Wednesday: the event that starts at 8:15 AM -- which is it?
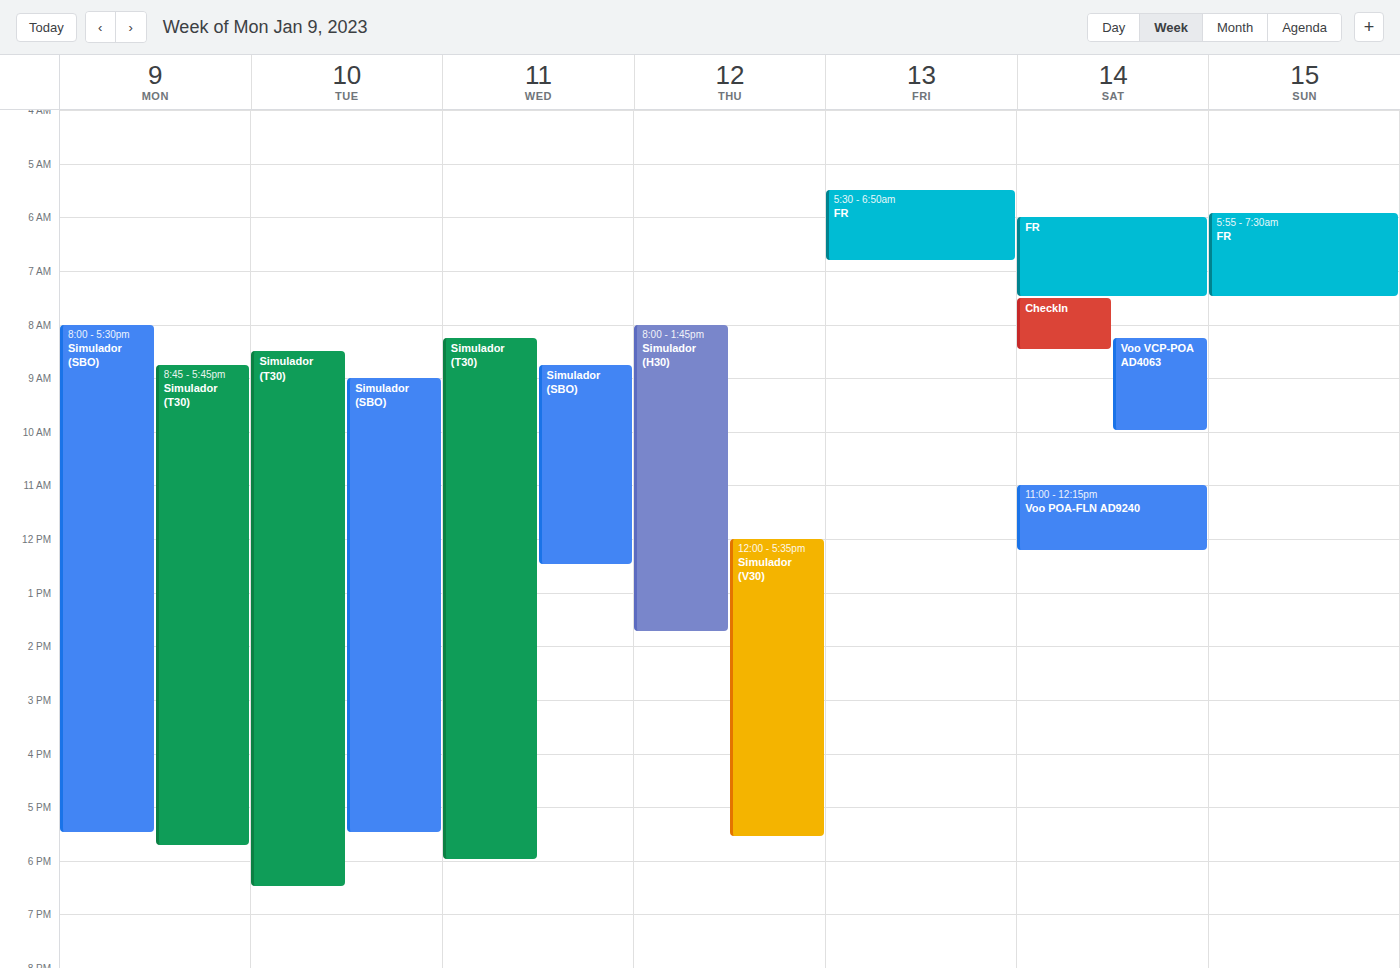
"Simulador (T30)"